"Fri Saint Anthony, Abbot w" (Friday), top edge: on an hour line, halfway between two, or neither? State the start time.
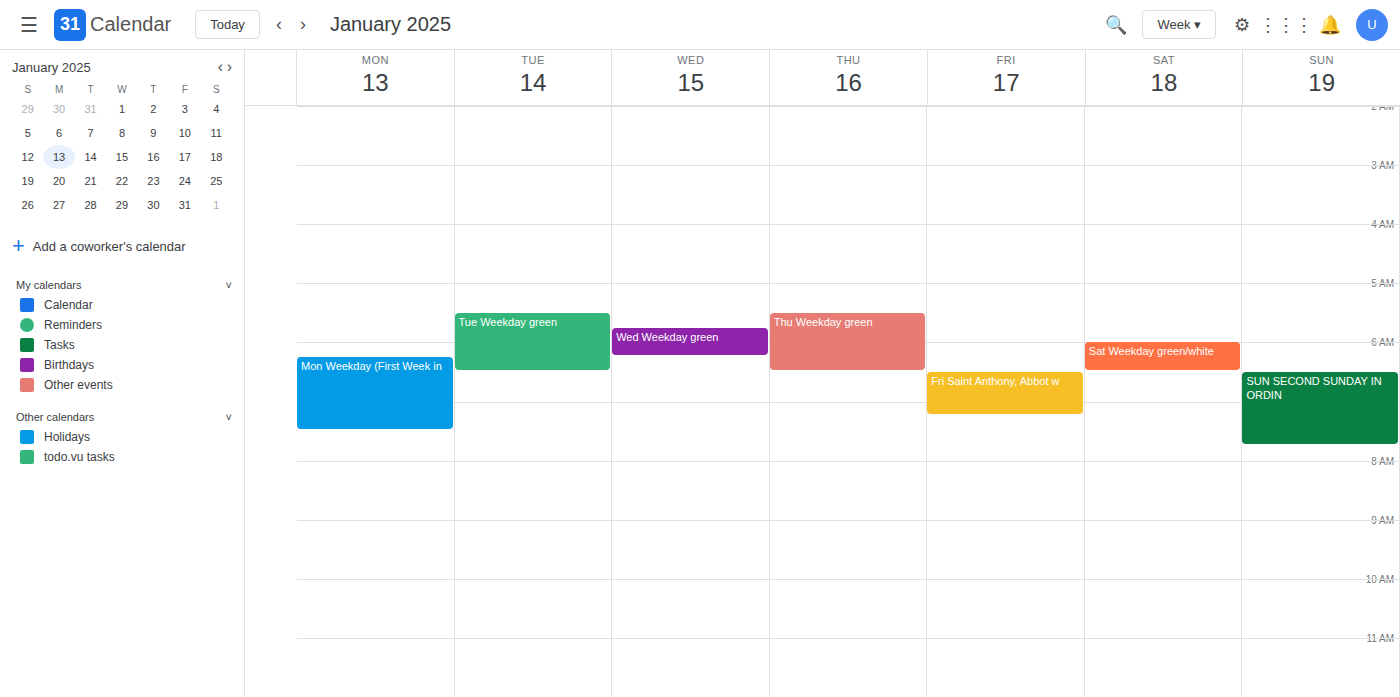
6:30 AM -- halfway between the 6 AM and 7 AM lines.